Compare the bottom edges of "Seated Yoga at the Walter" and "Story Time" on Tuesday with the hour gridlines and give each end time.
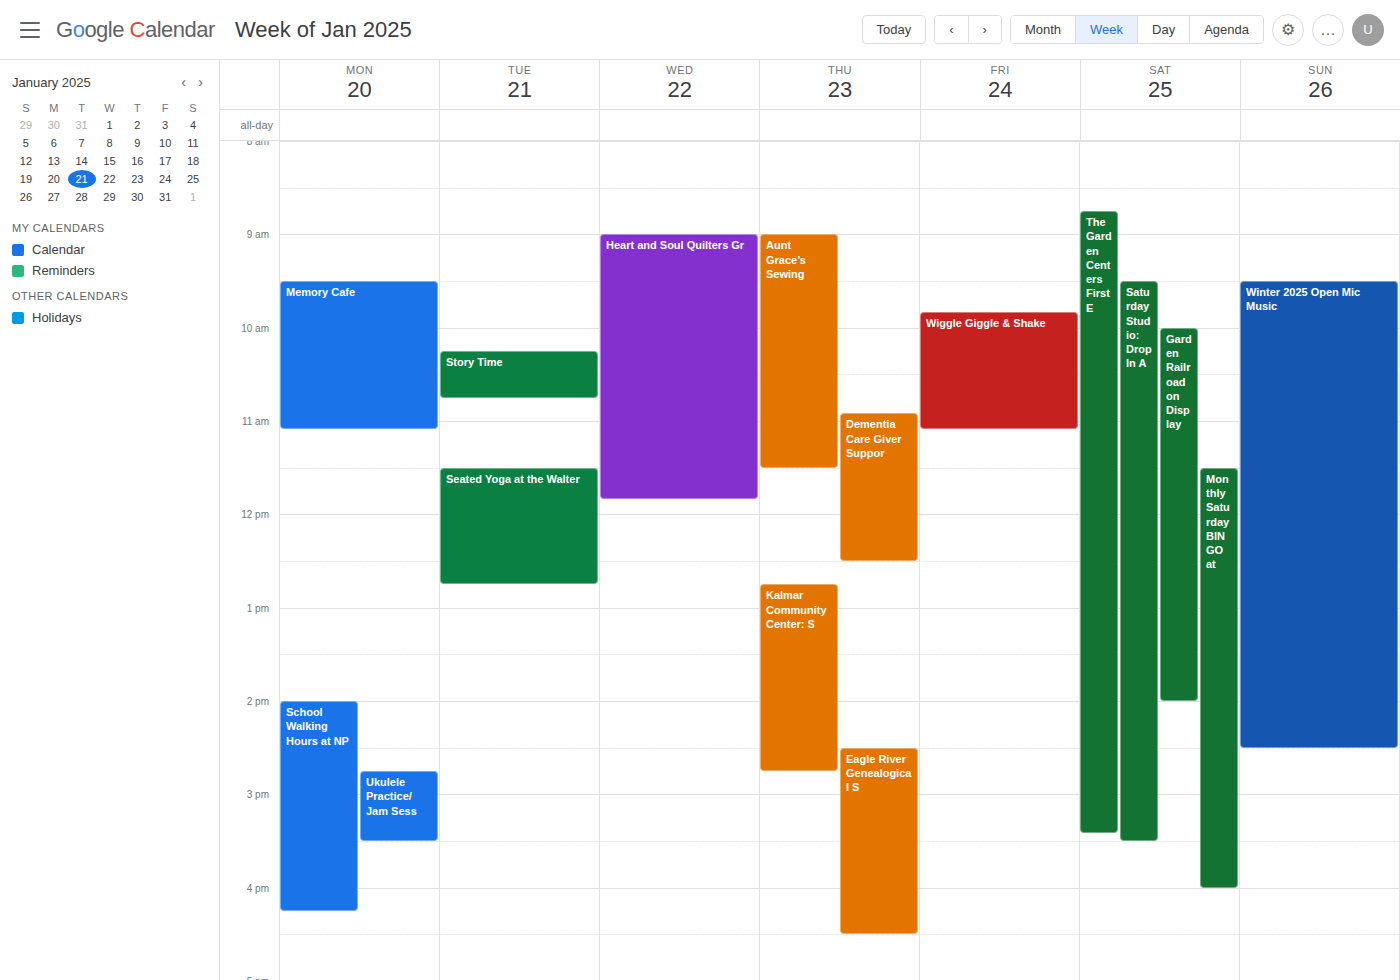
"Seated Yoga at the Walter": 12:45 PM, neither: three quarters of the way from the 12 PM line to the 1 PM line. "Story Time": 10:45 AM, neither: three quarters of the way from the 10 AM line to the 11 AM line.